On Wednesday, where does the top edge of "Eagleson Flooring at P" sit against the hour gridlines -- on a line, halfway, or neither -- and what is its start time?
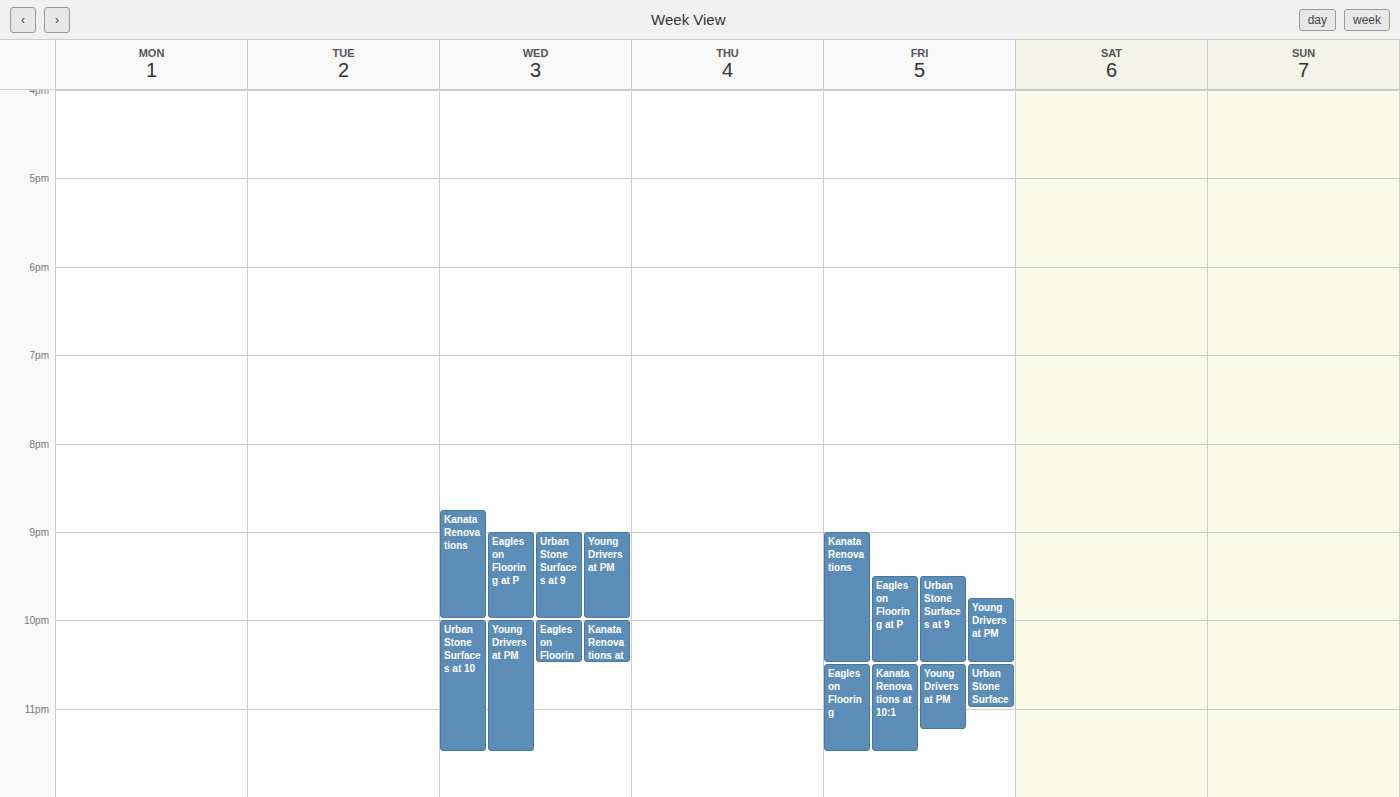
21:00 -- exactly on the 21:00 line.